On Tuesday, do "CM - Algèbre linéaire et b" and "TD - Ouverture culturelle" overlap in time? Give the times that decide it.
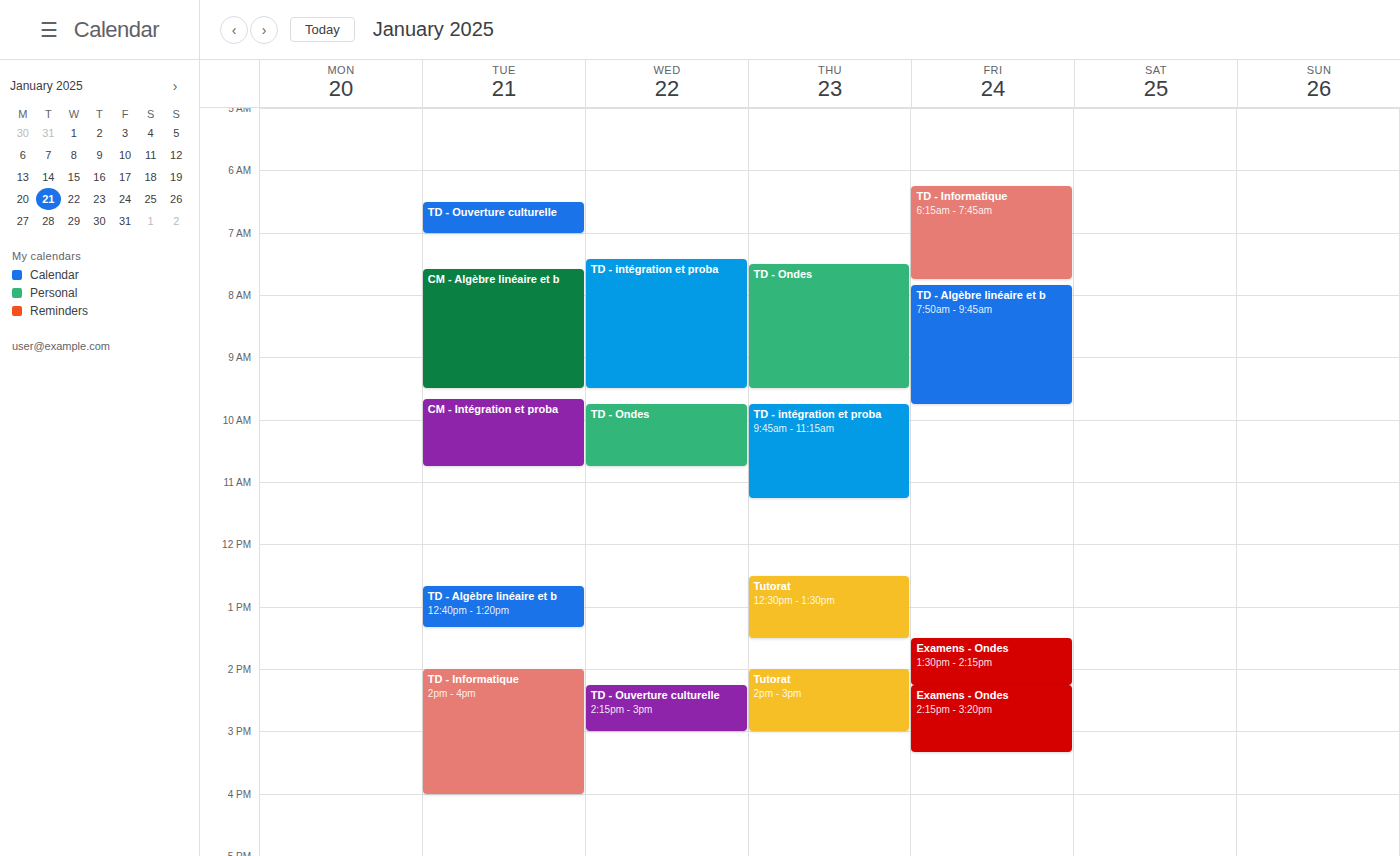
"TD - Ouverture culturelle" ends at 7:00 AM and "CM - Algèbre linéaire et b" starts at 7:35 AM -- no overlap.